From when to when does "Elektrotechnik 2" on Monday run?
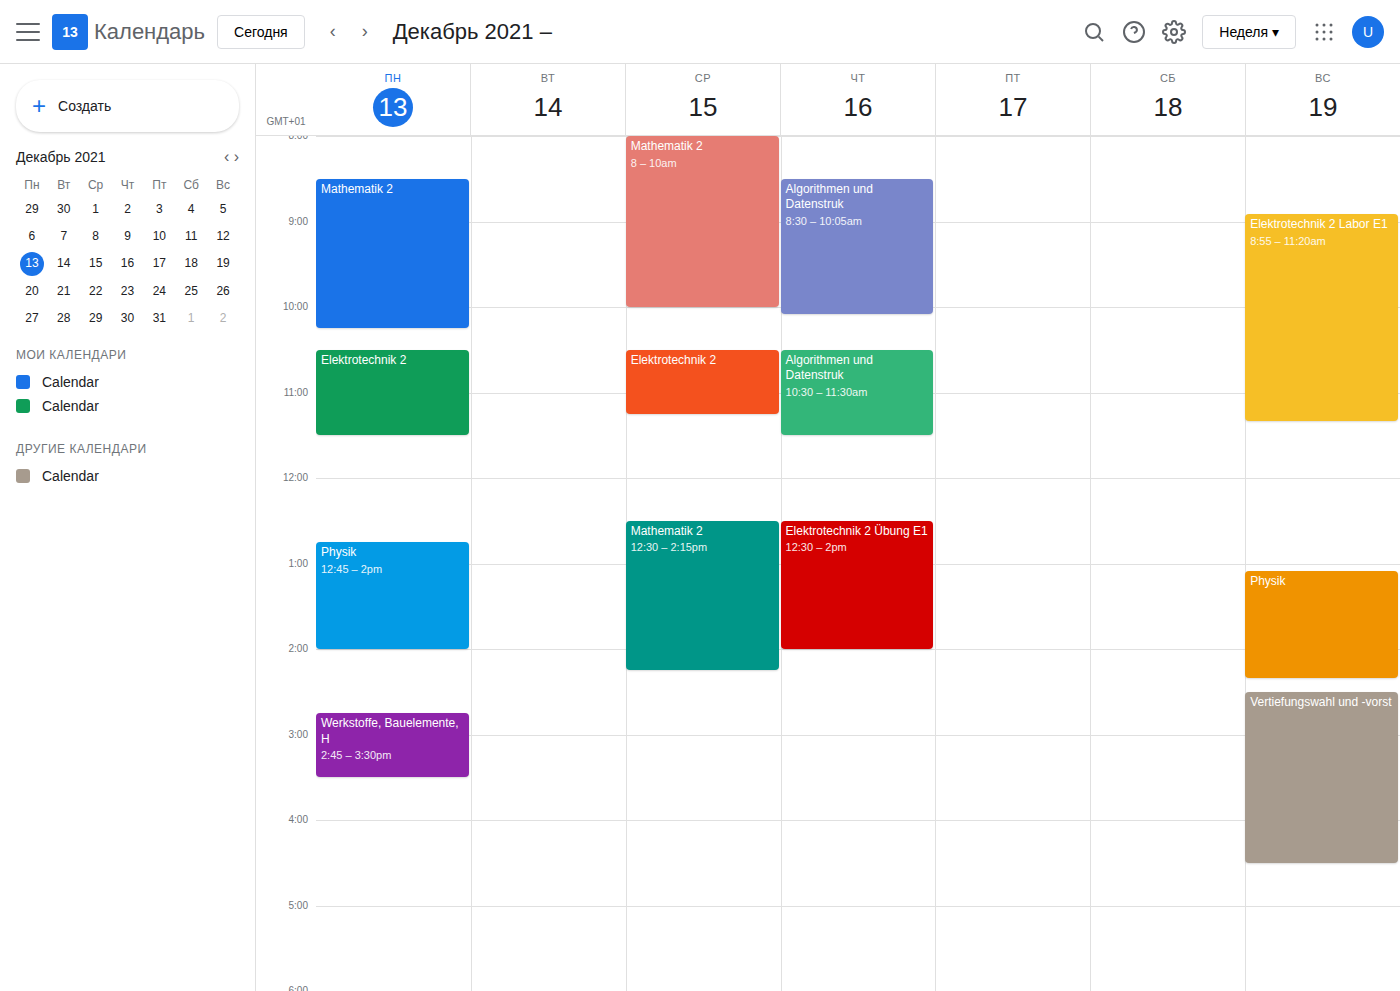
10:30 AM to 11:30 AM